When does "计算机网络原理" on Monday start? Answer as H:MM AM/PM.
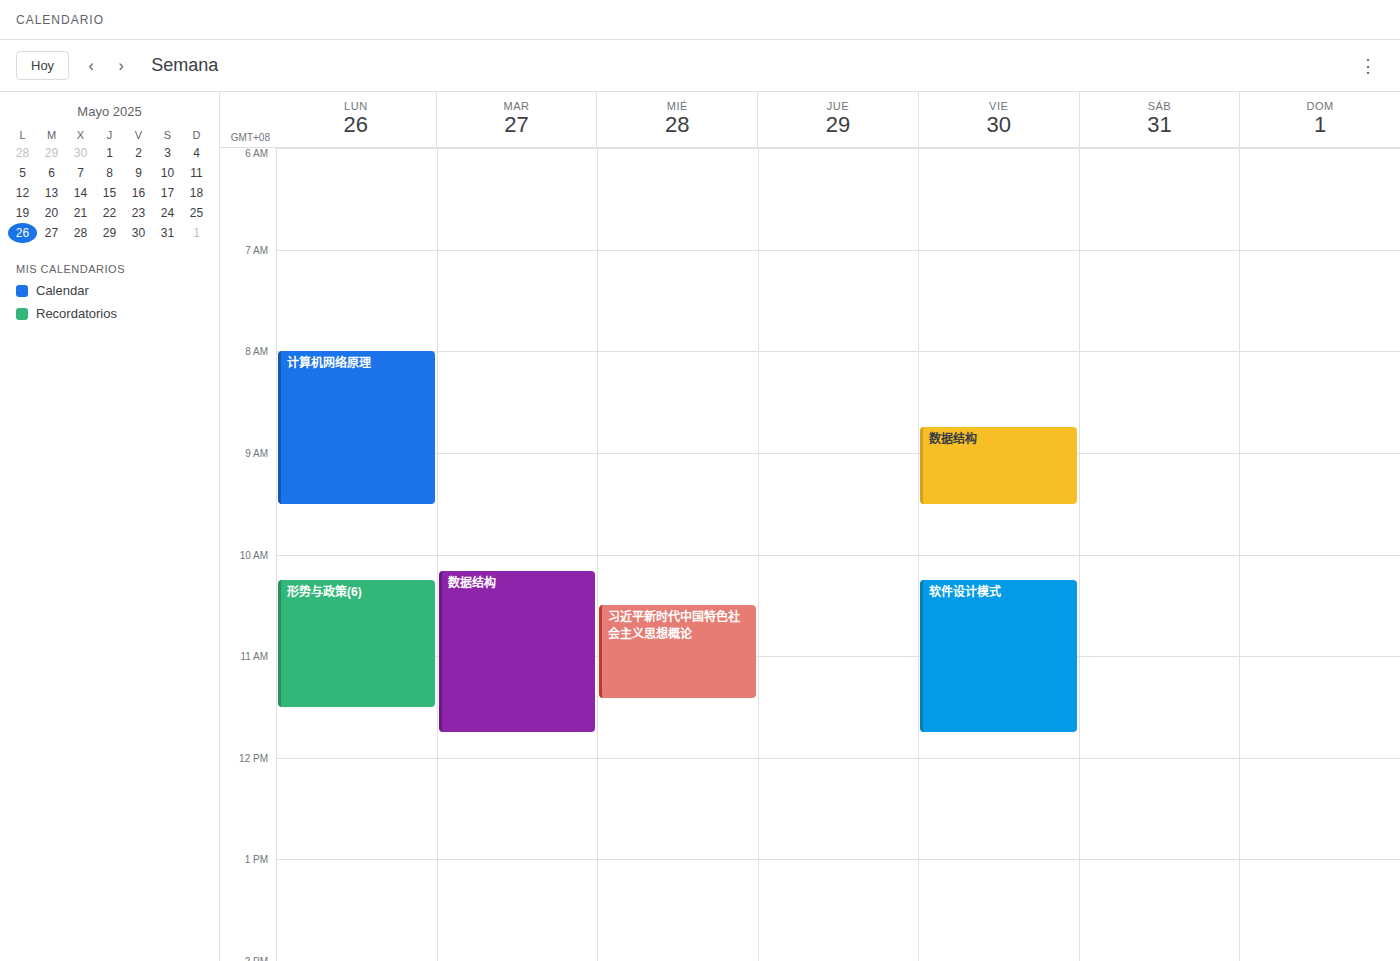
8:00 AM